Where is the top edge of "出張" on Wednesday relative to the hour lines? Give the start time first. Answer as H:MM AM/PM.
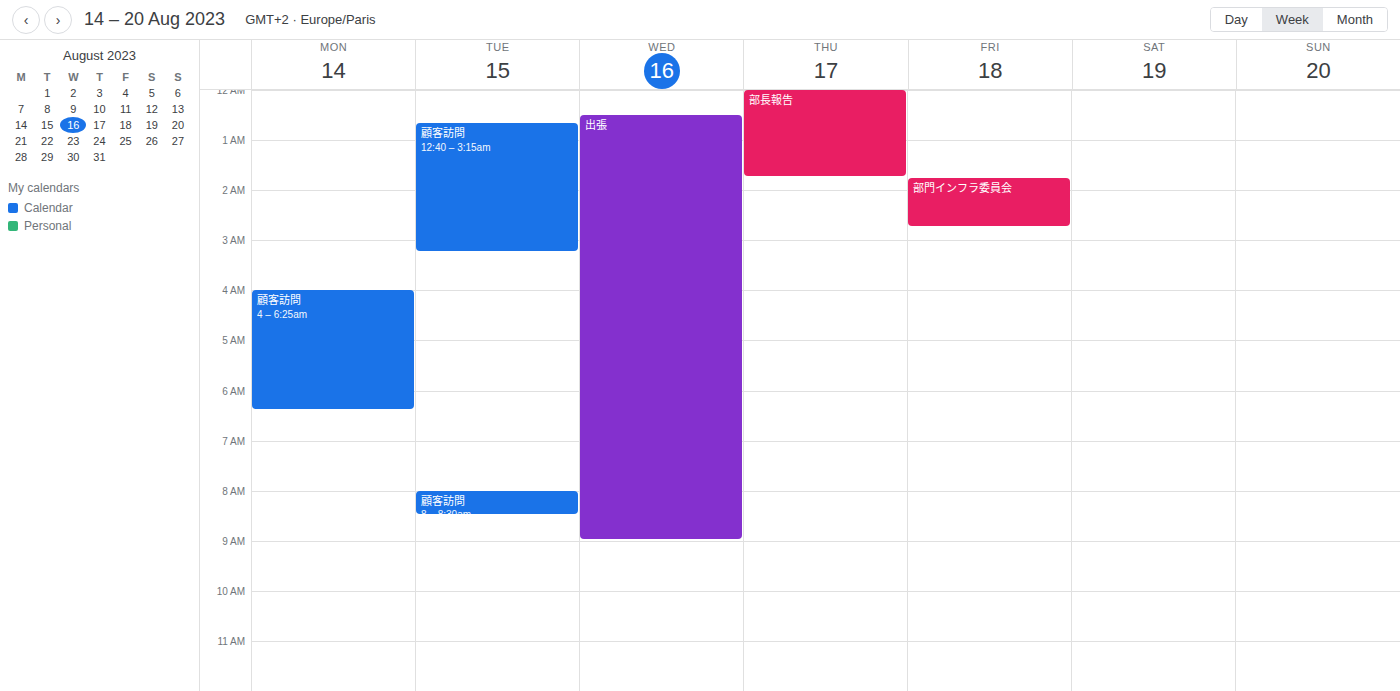
12:30 AM -- halfway between the 12 AM and 1 AM lines.